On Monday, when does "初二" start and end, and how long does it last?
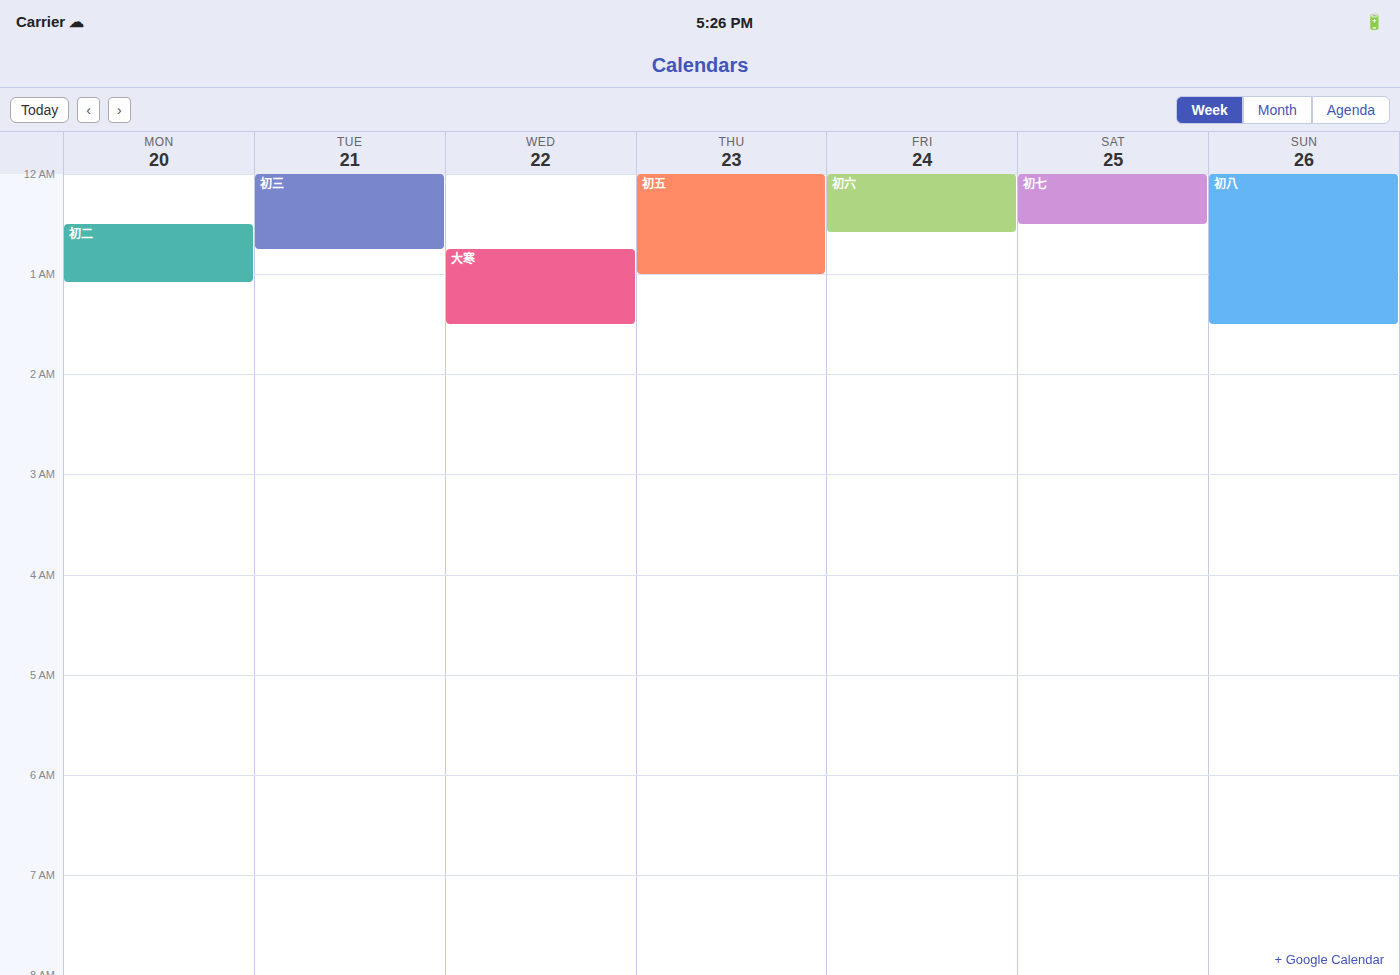
12:30 AM to 1:05 AM, 35 minutes